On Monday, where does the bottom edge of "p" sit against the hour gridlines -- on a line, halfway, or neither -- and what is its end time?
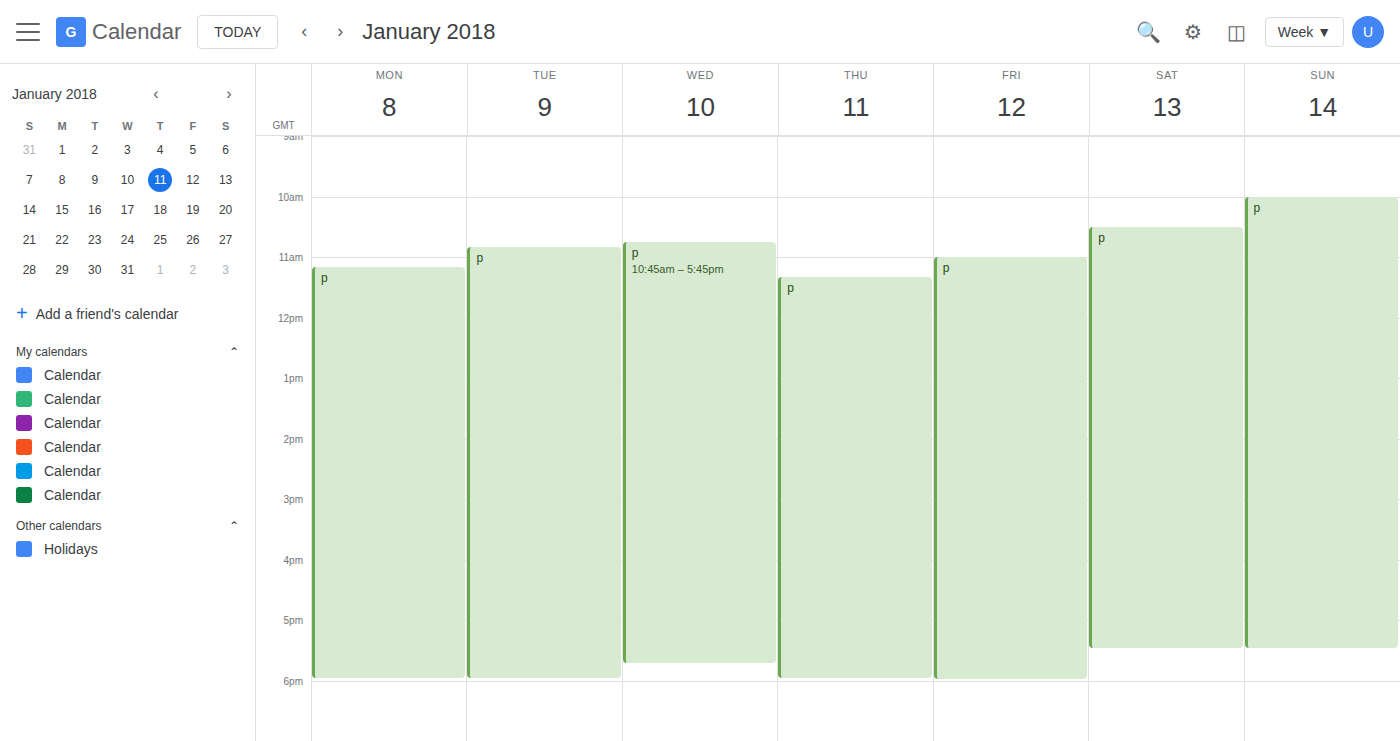
6:00 PM -- exactly on the 6 PM line.